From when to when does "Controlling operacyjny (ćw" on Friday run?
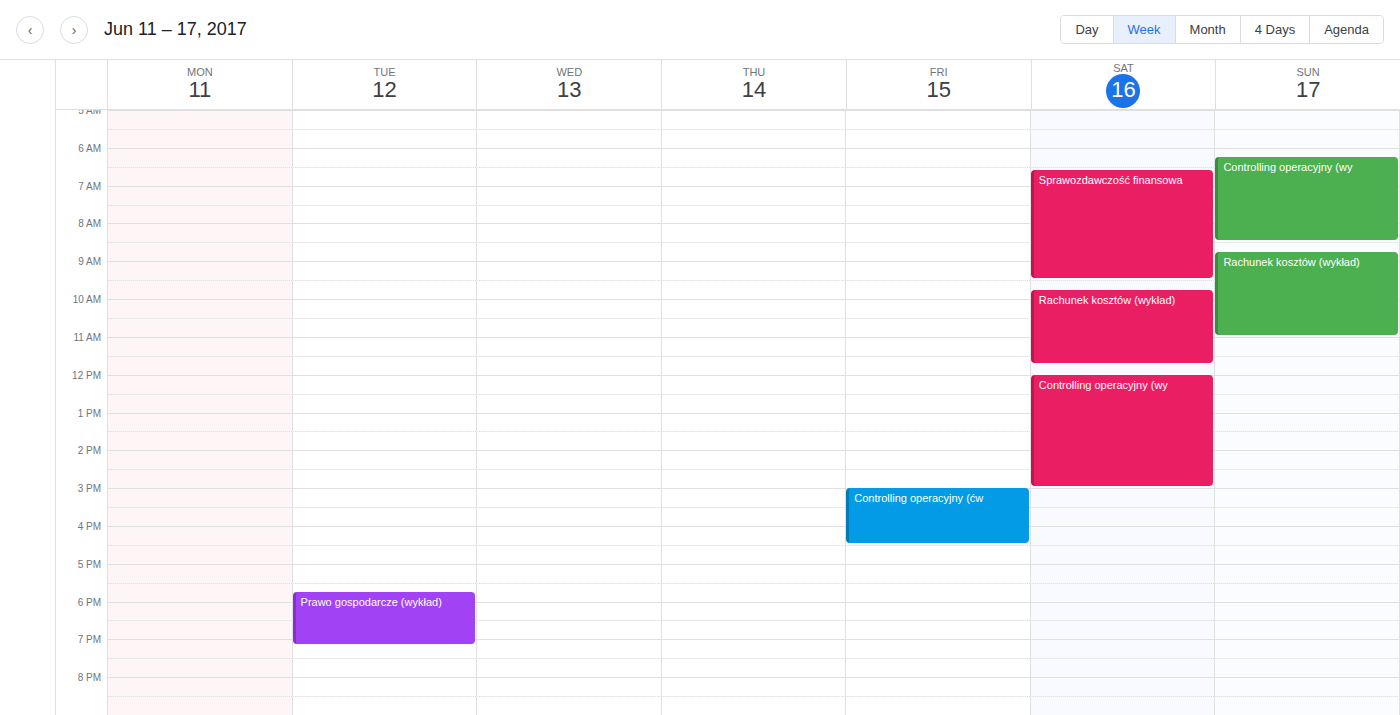
3:00 PM to 4:30 PM